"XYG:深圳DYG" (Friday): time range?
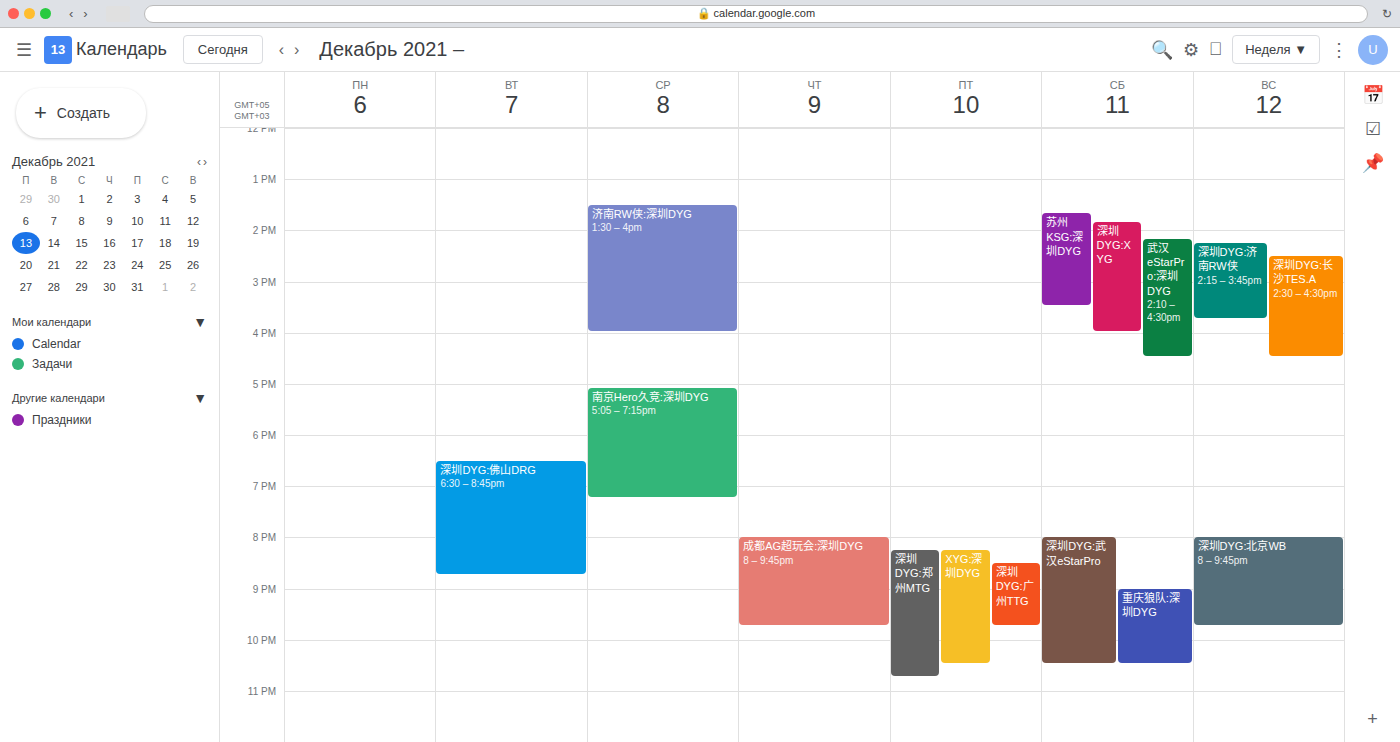
8:15 PM to 10:30 PM